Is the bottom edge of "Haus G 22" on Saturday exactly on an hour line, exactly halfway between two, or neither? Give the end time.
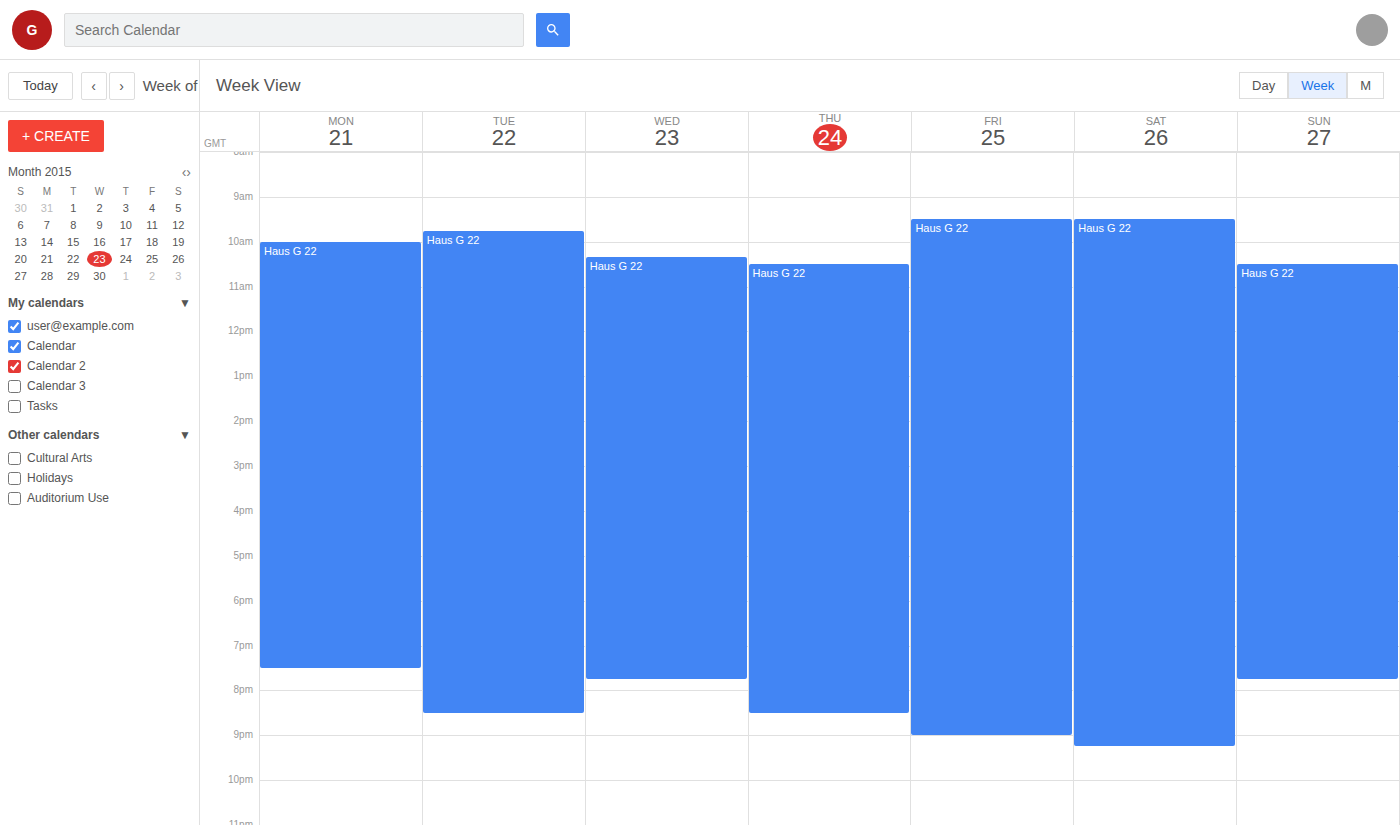
9:15 PM -- neither: a quarter of the way from the 9 PM line to the 10 PM line.